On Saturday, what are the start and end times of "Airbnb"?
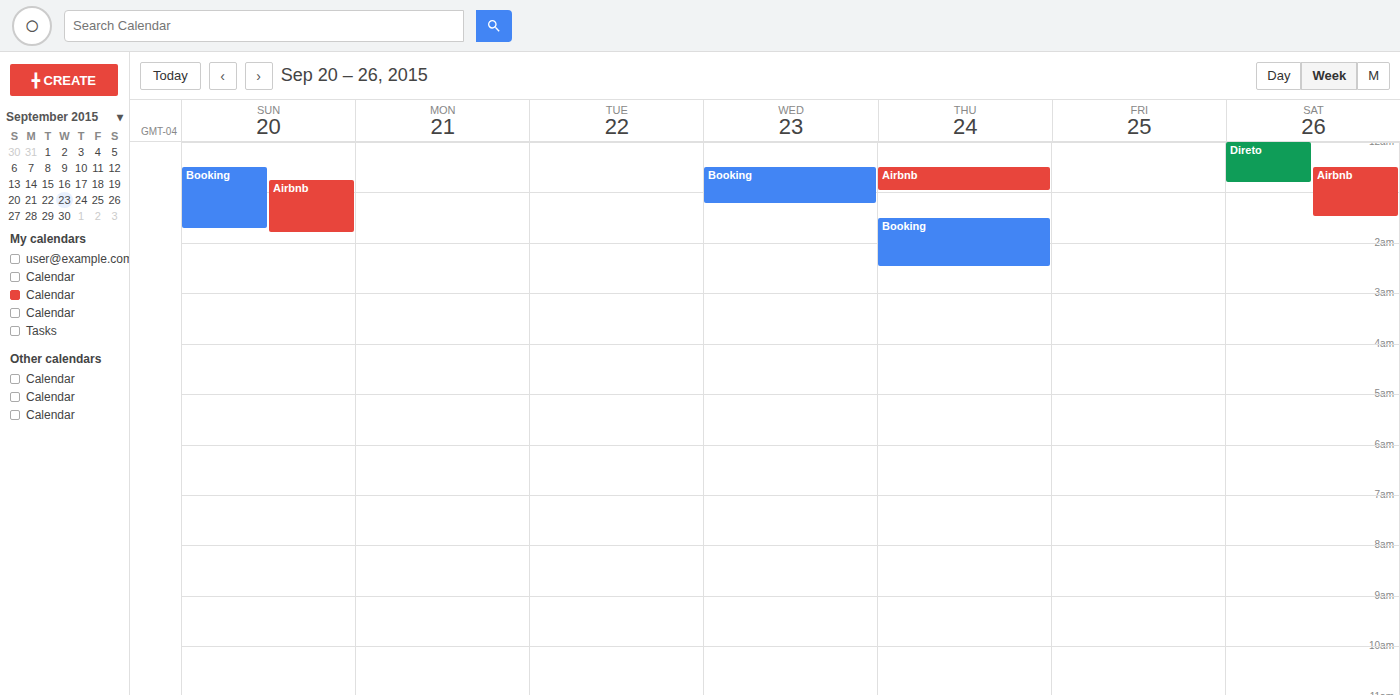
12:30 AM to 1:30 AM